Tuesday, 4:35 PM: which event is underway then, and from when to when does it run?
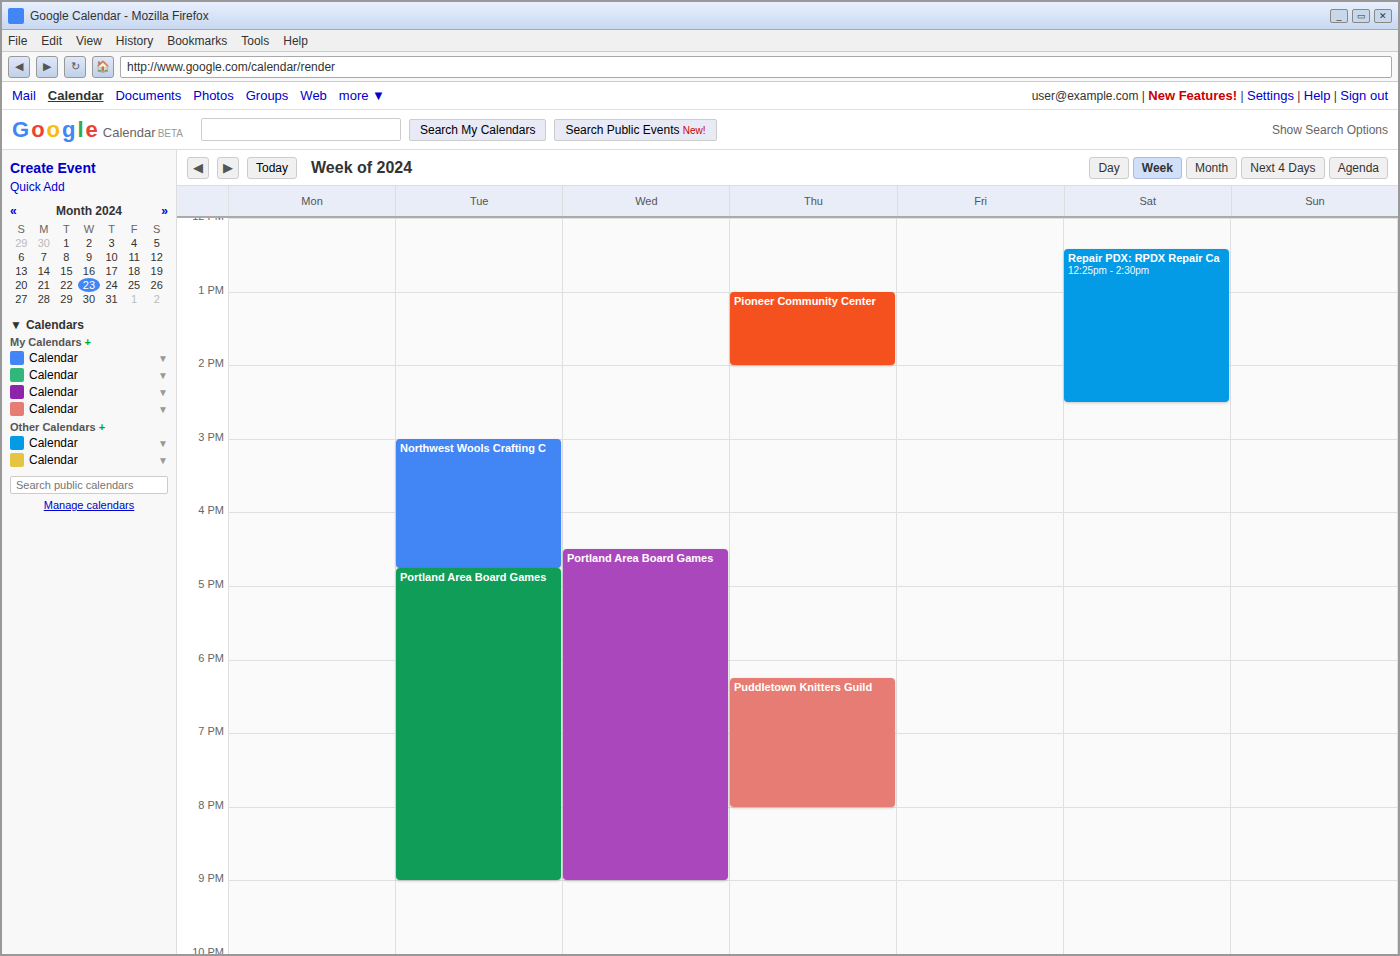
"Northwest Wools Crafting C", 3:00 PM to 4:45 PM